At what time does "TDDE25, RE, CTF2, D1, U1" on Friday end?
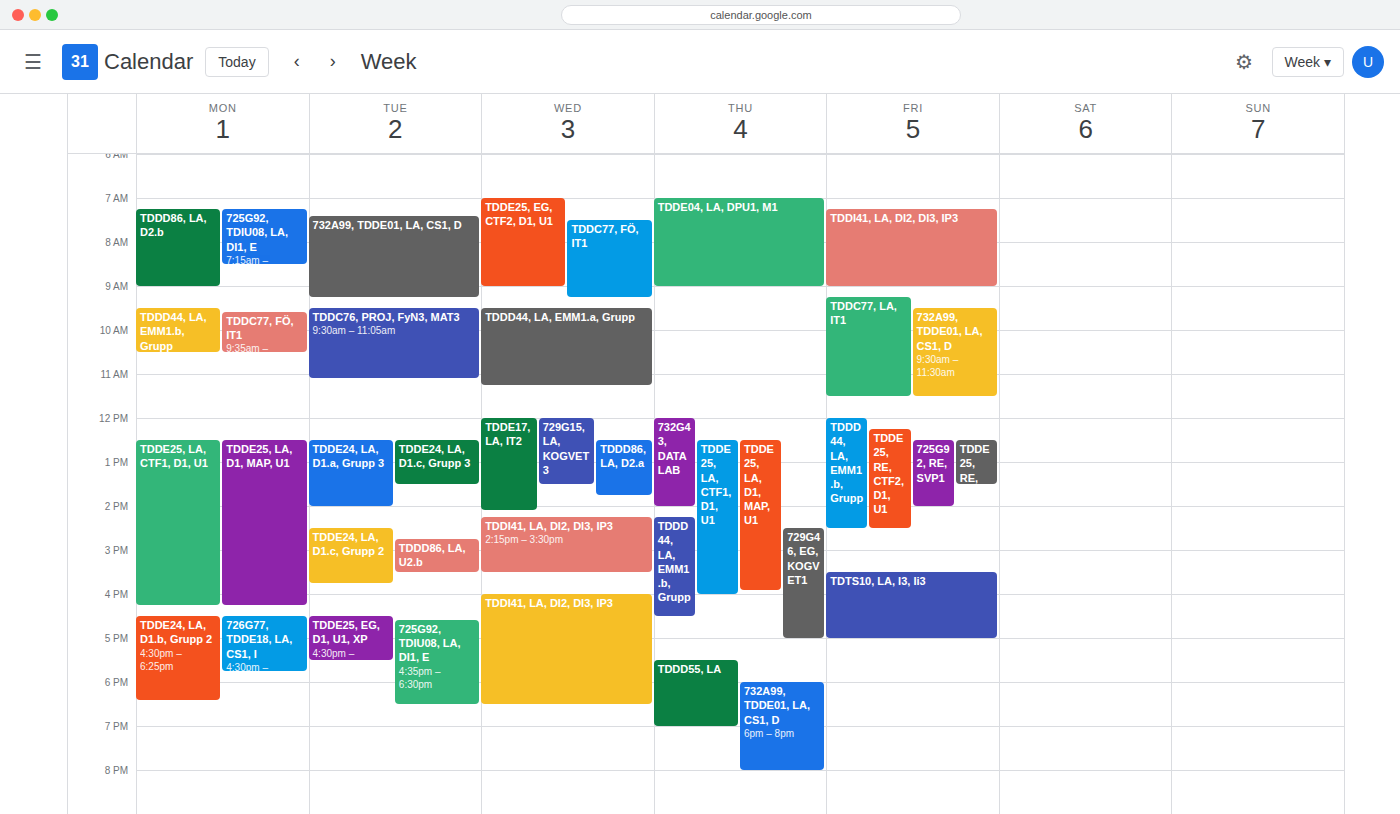
2:30 PM